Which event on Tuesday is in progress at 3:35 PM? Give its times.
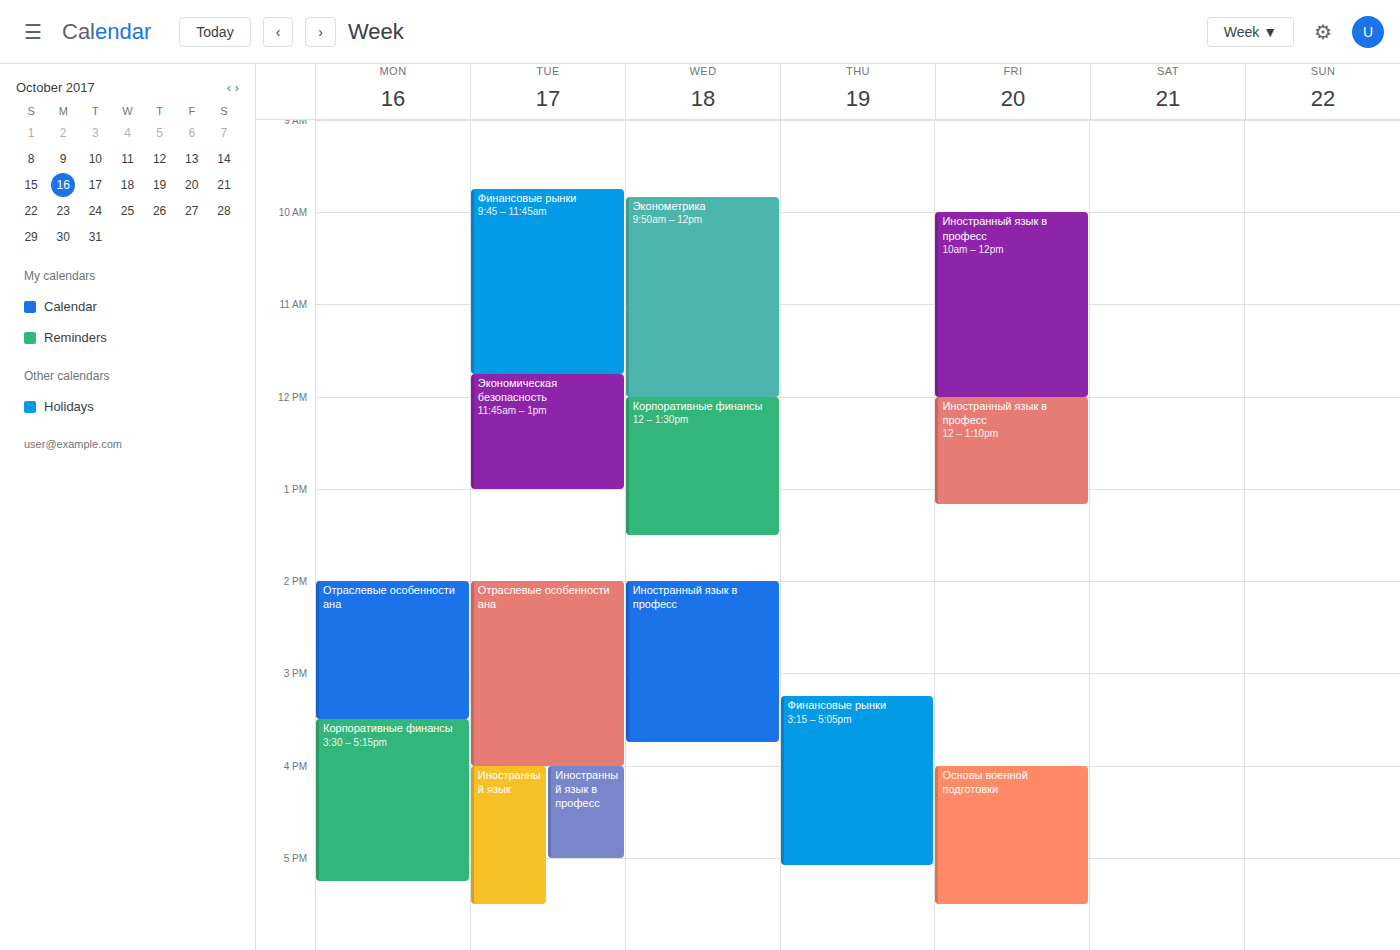
"Отраслевые особенности ана", 2:00 PM to 4:00 PM